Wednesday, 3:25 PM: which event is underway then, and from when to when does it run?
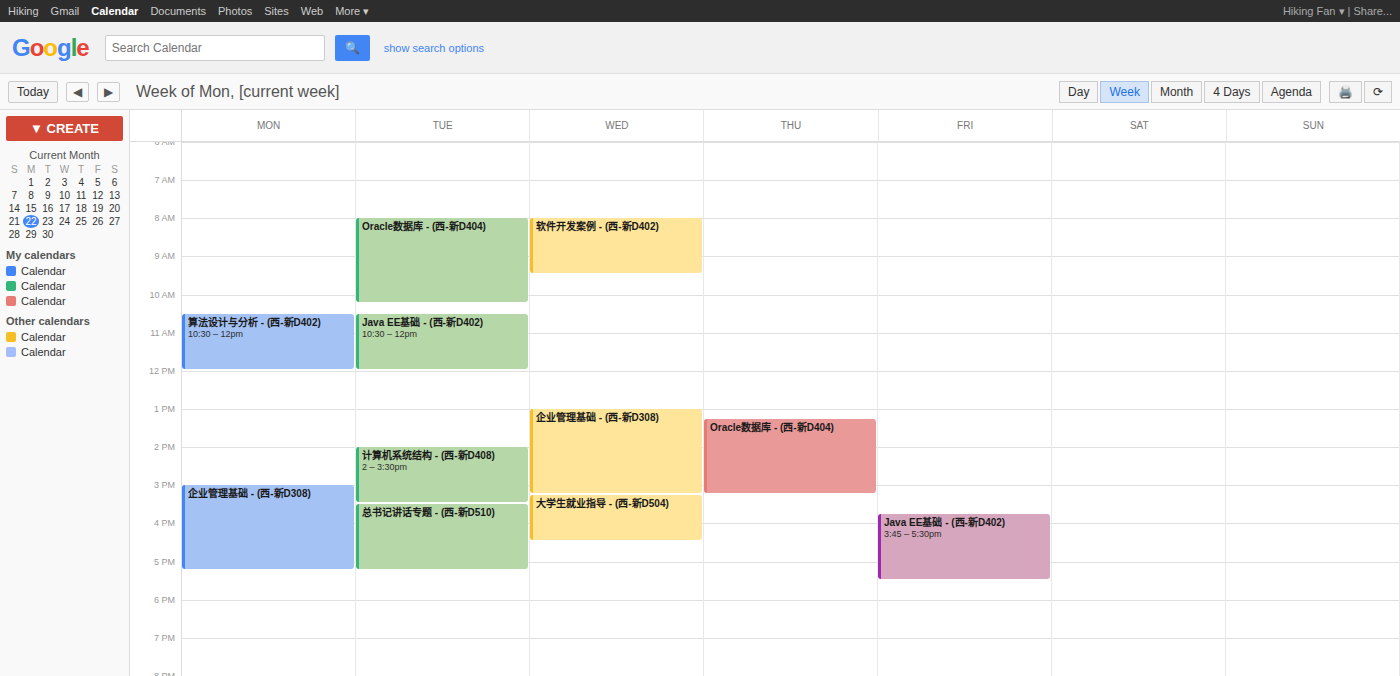
"大学生就业指导 - (西-新D504)", 3:15 PM to 4:30 PM